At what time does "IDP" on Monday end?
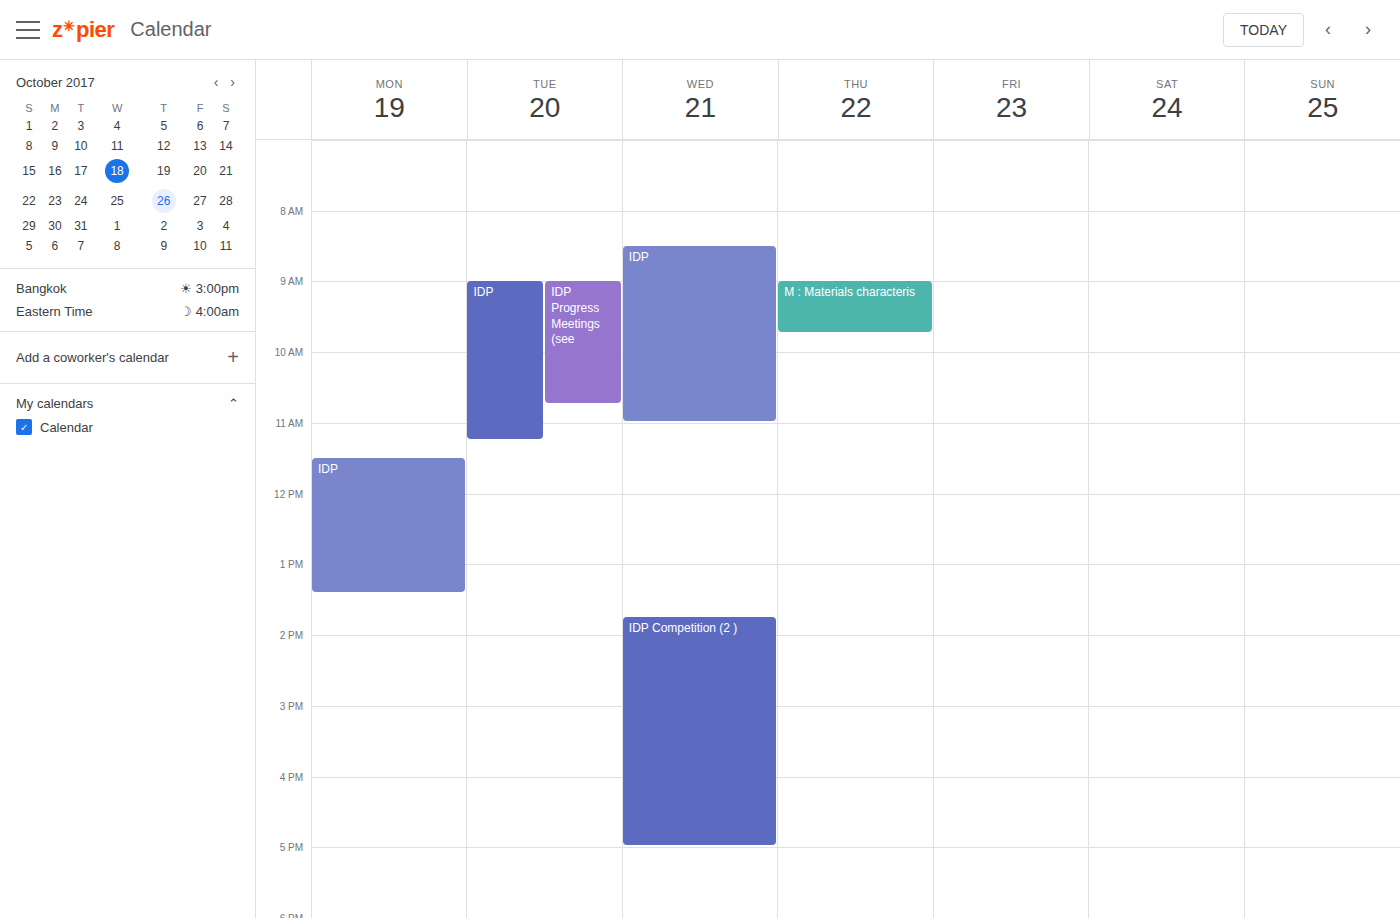
1:25 PM